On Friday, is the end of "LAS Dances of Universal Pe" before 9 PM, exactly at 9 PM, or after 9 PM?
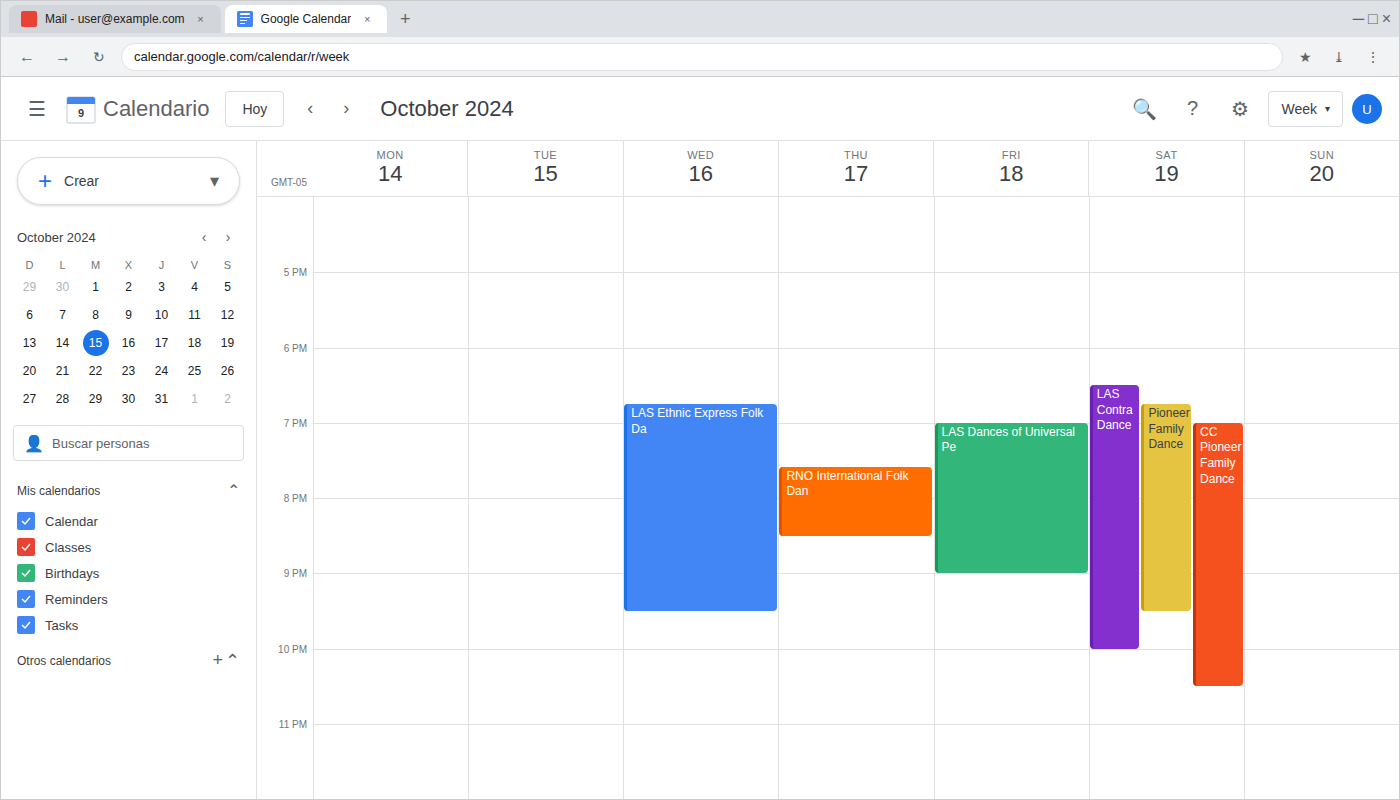
9:00 PM -- exactly at 9 PM, on the 9 PM line.